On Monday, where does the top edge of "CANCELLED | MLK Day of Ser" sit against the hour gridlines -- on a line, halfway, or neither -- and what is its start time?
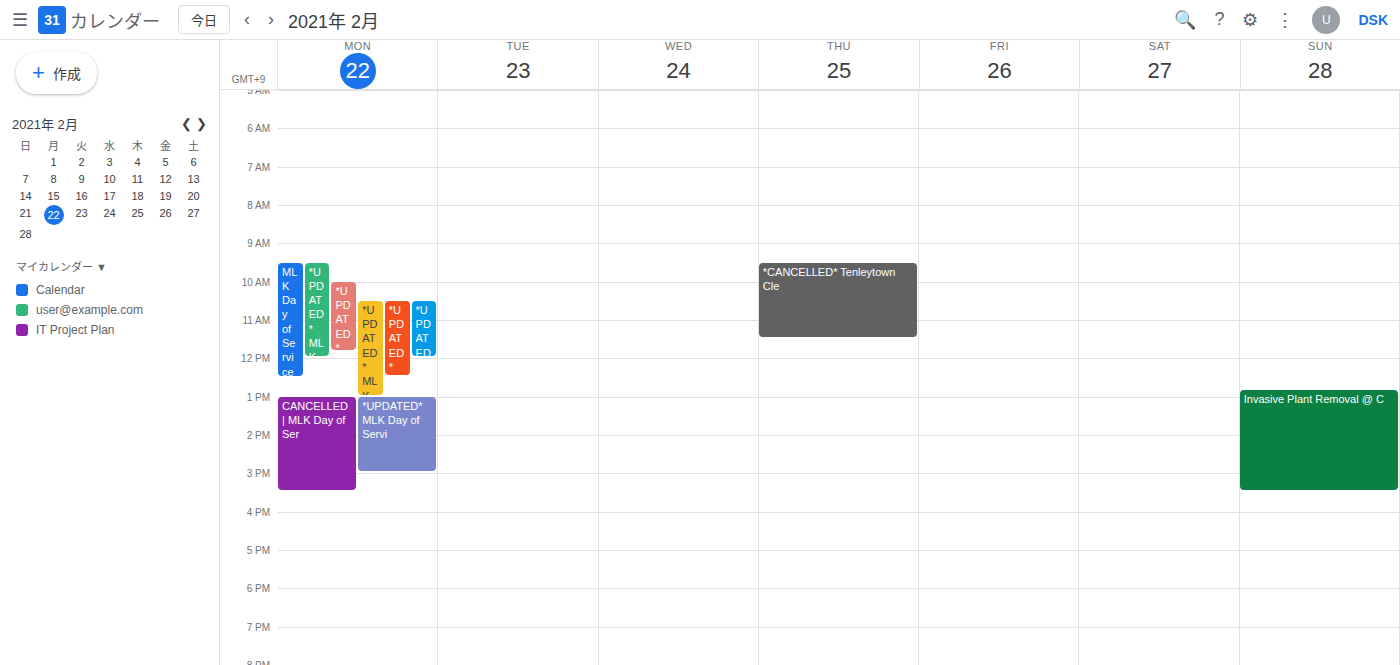
1:00 PM -- exactly on the 1 PM line.